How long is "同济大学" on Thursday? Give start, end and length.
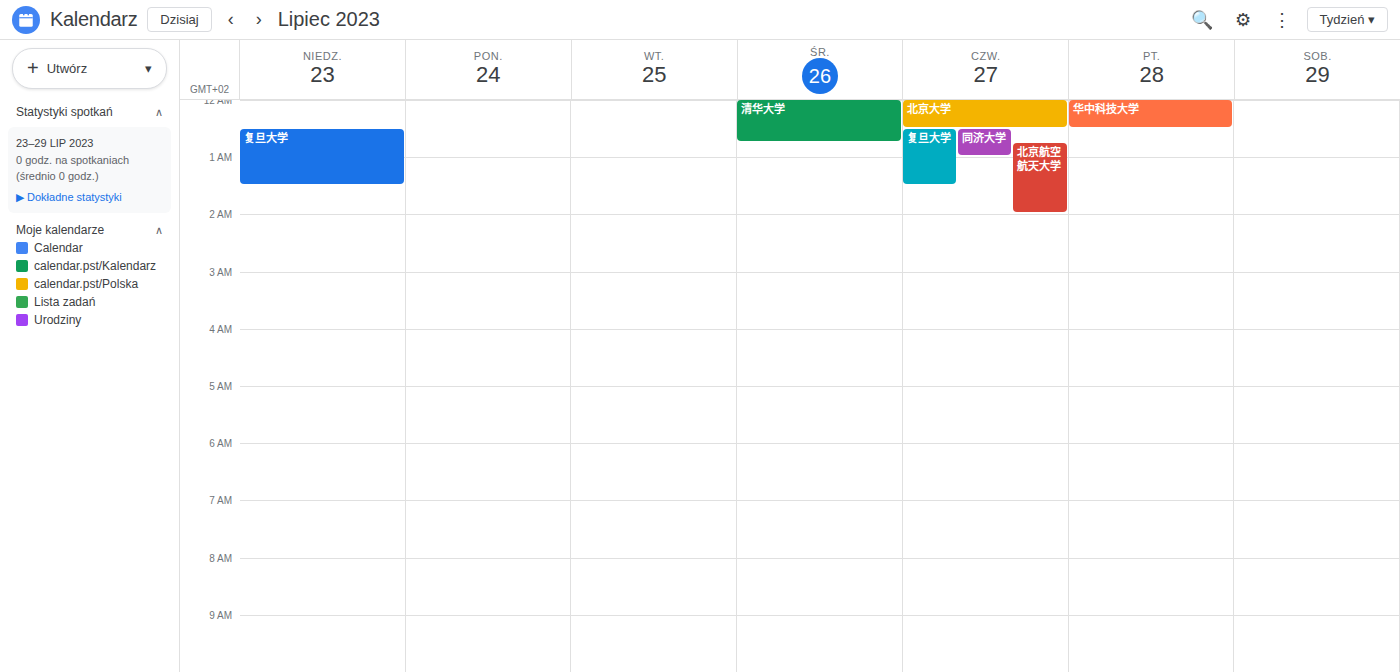
12:30 AM to 1:00 AM, 30 minutes